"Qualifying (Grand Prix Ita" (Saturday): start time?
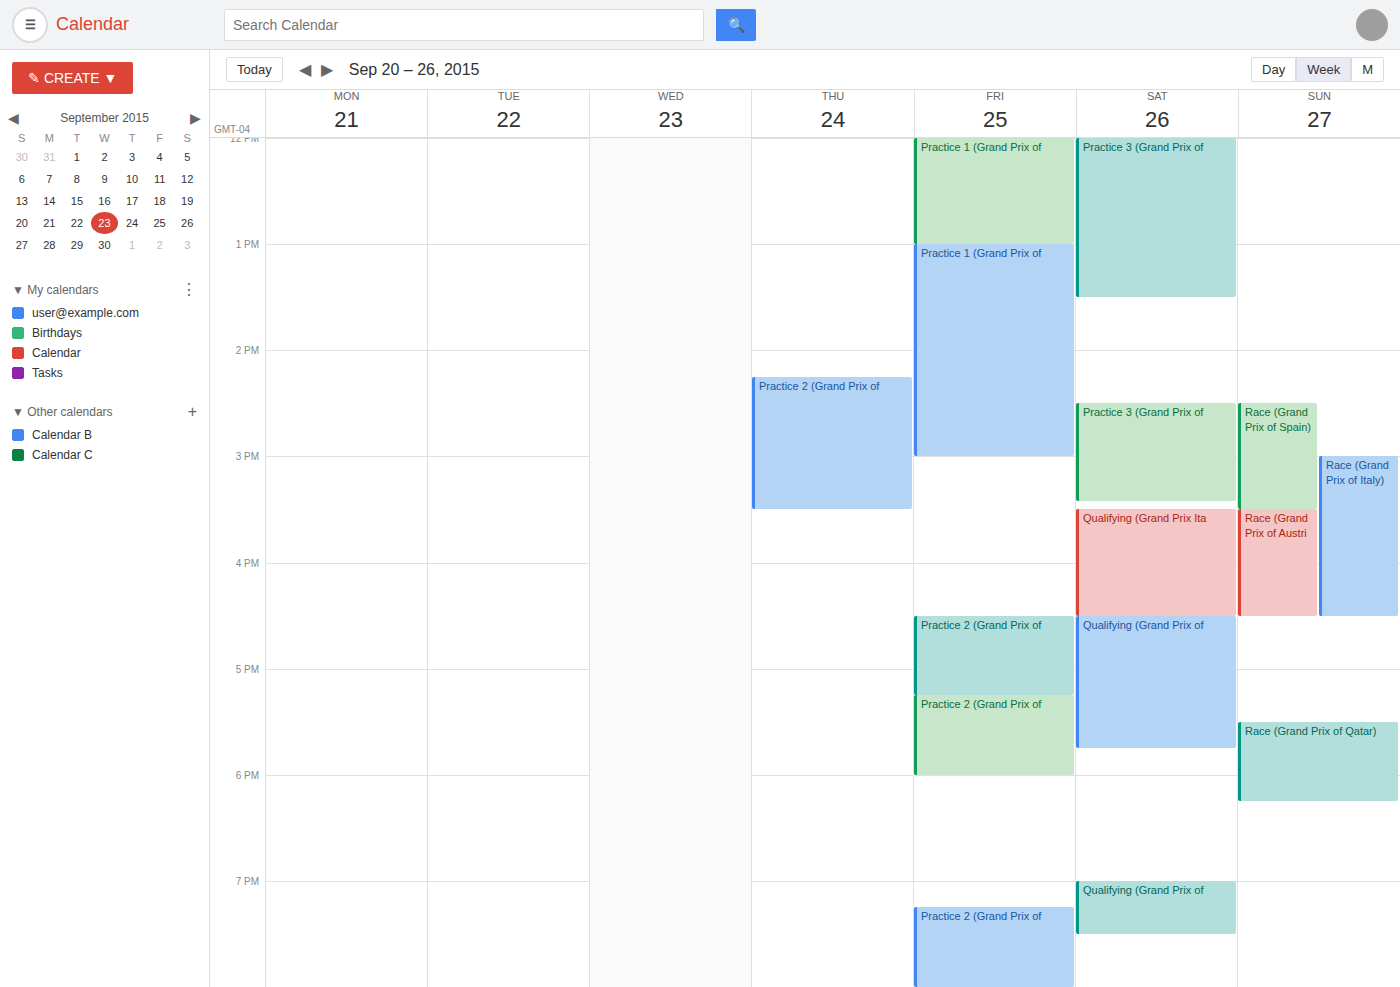
3:30 PM